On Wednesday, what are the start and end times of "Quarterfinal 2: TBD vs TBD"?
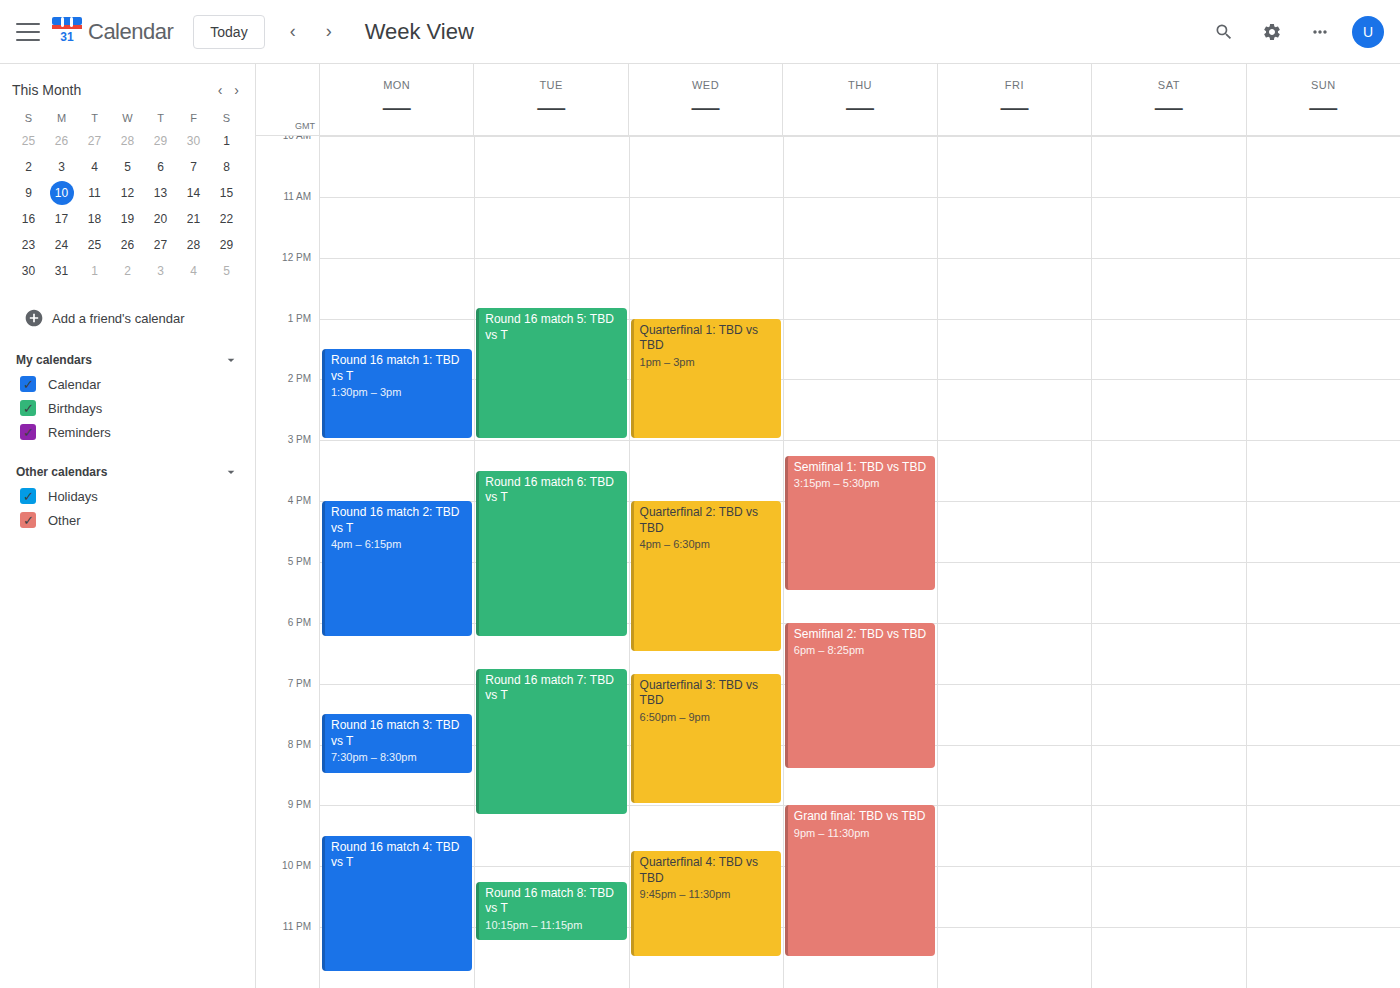
4:00 PM to 6:30 PM